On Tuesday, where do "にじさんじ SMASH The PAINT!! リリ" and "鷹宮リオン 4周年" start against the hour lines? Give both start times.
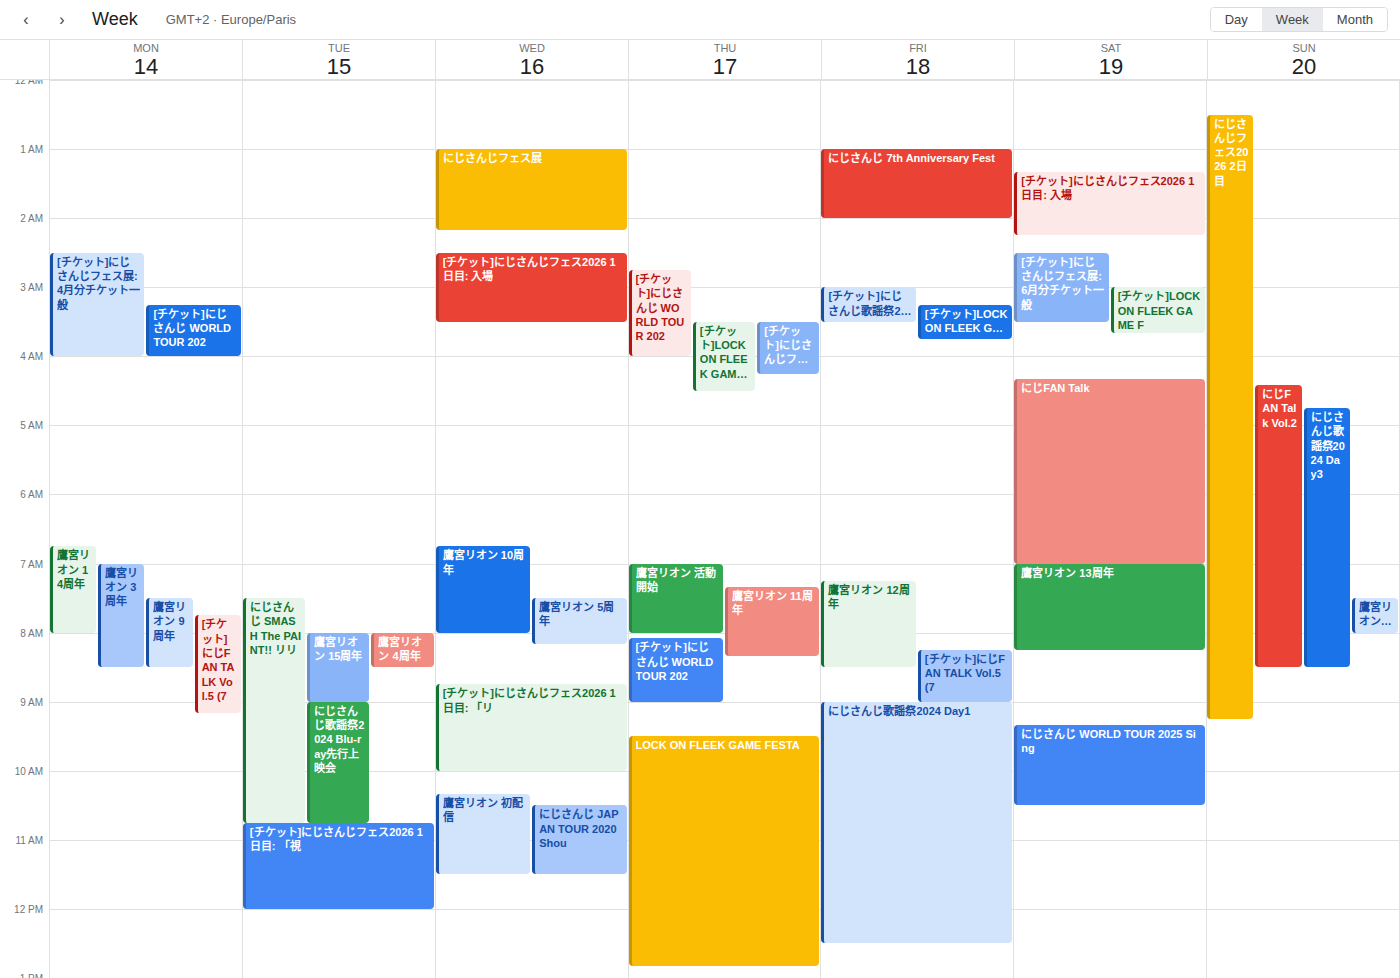
"にじさんじ SMASH The PAINT!! リリ": 7:30 AM, halfway between the 7 AM and 8 AM lines. "鷹宮リオン 4周年": 8:00 AM, exactly on the 8 AM line.